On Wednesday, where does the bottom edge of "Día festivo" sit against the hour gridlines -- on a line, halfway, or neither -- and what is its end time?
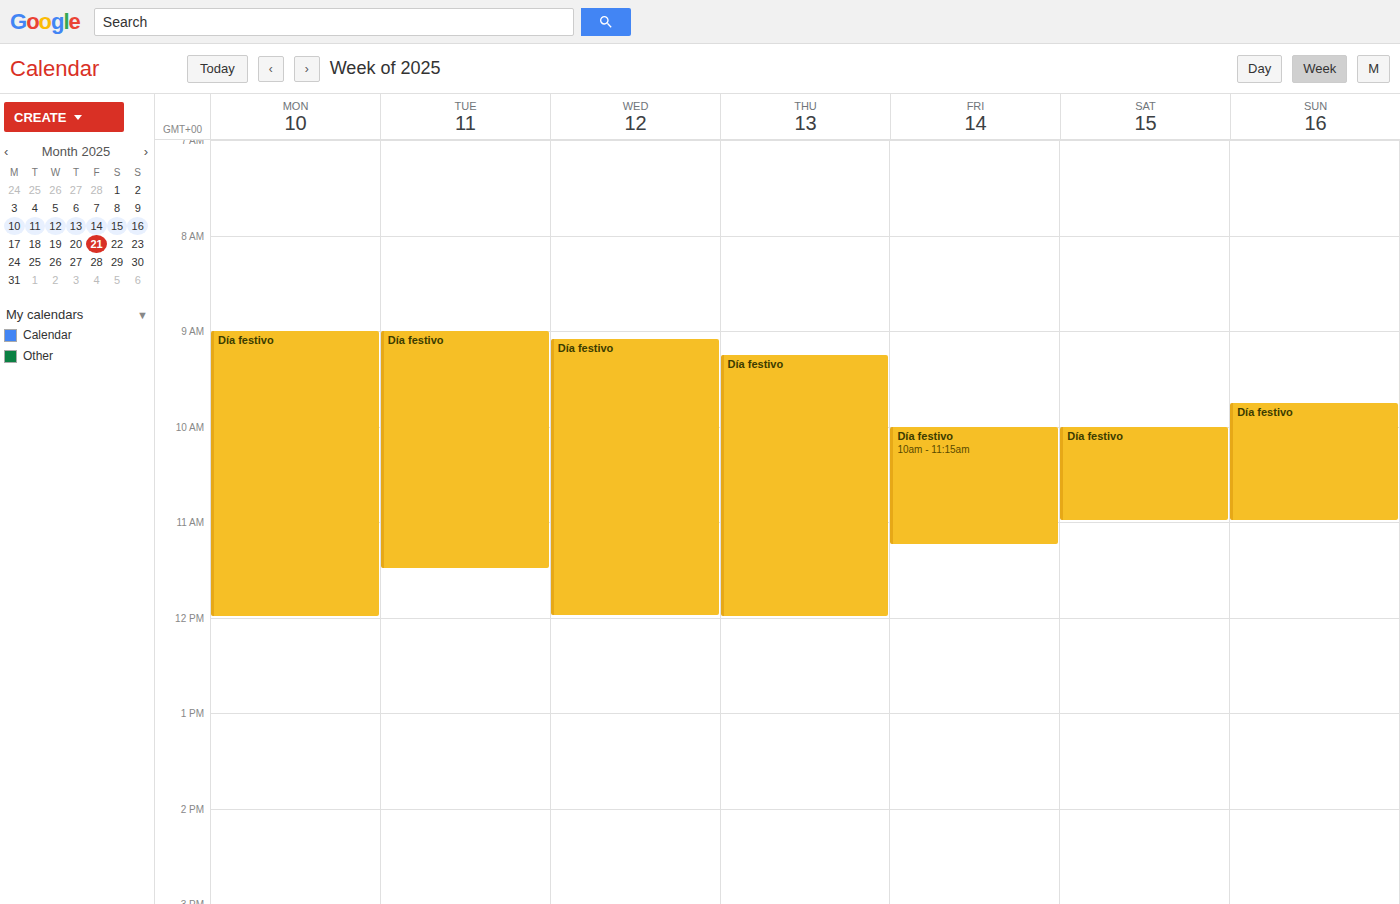
12:00 -- exactly on the 12:00 line.